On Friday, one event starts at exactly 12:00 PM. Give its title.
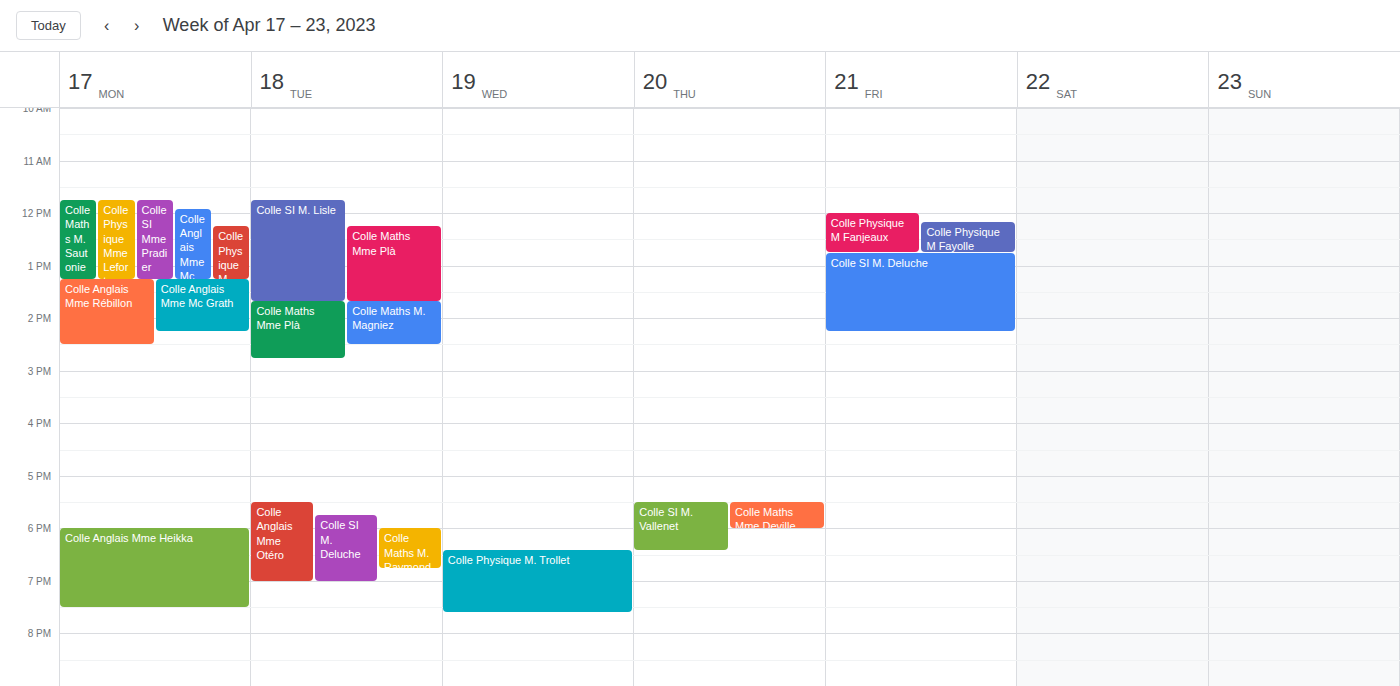
"Colle Physique M Fanjeaux"